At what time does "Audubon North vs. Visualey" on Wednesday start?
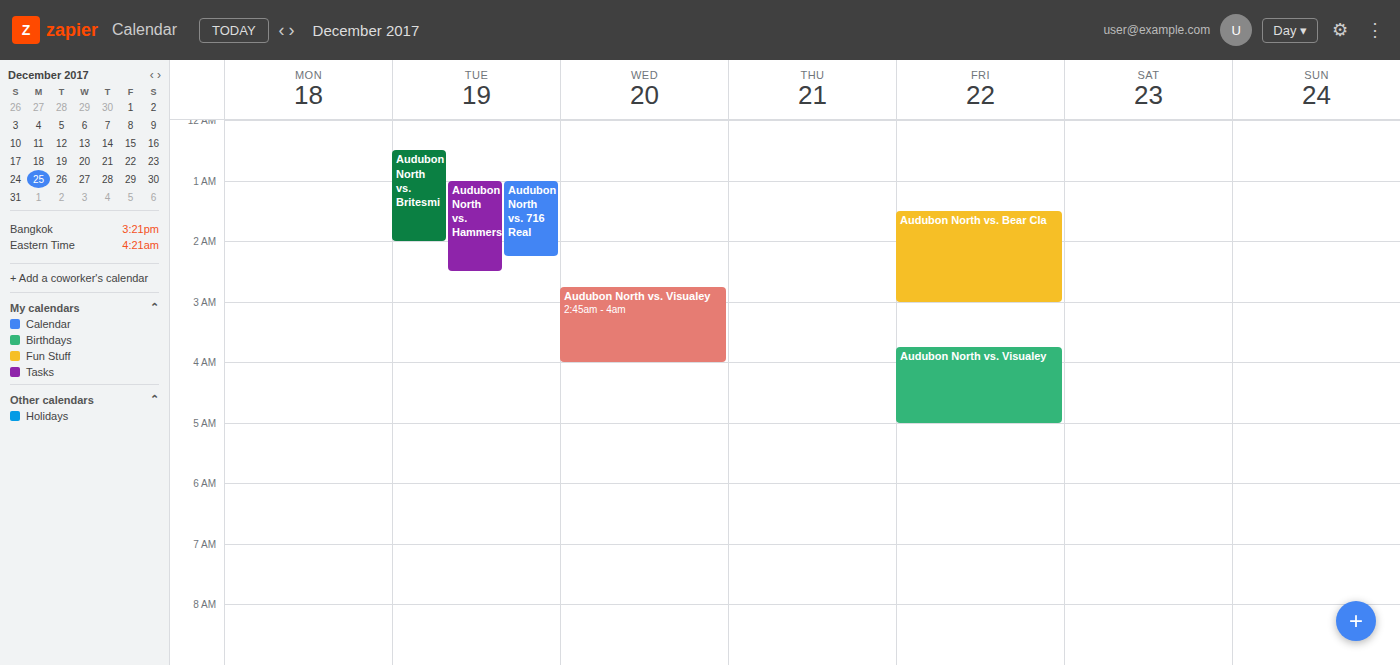
2:45 AM